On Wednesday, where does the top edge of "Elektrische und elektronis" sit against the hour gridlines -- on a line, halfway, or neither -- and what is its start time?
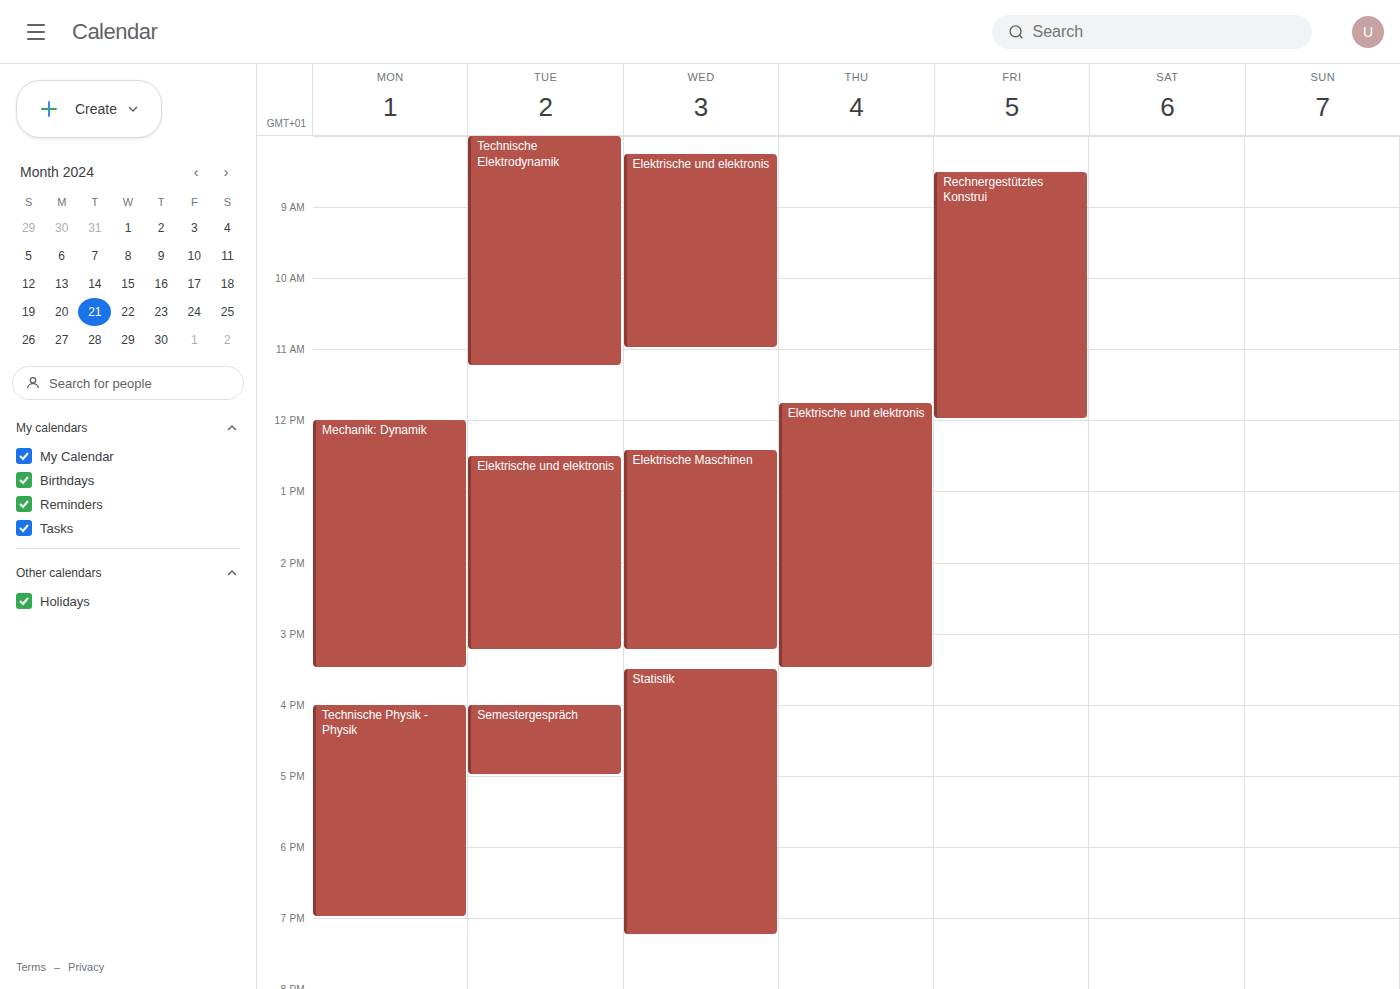
8:15 AM -- neither: a quarter of the way from the 8 AM line to the 9 AM line.